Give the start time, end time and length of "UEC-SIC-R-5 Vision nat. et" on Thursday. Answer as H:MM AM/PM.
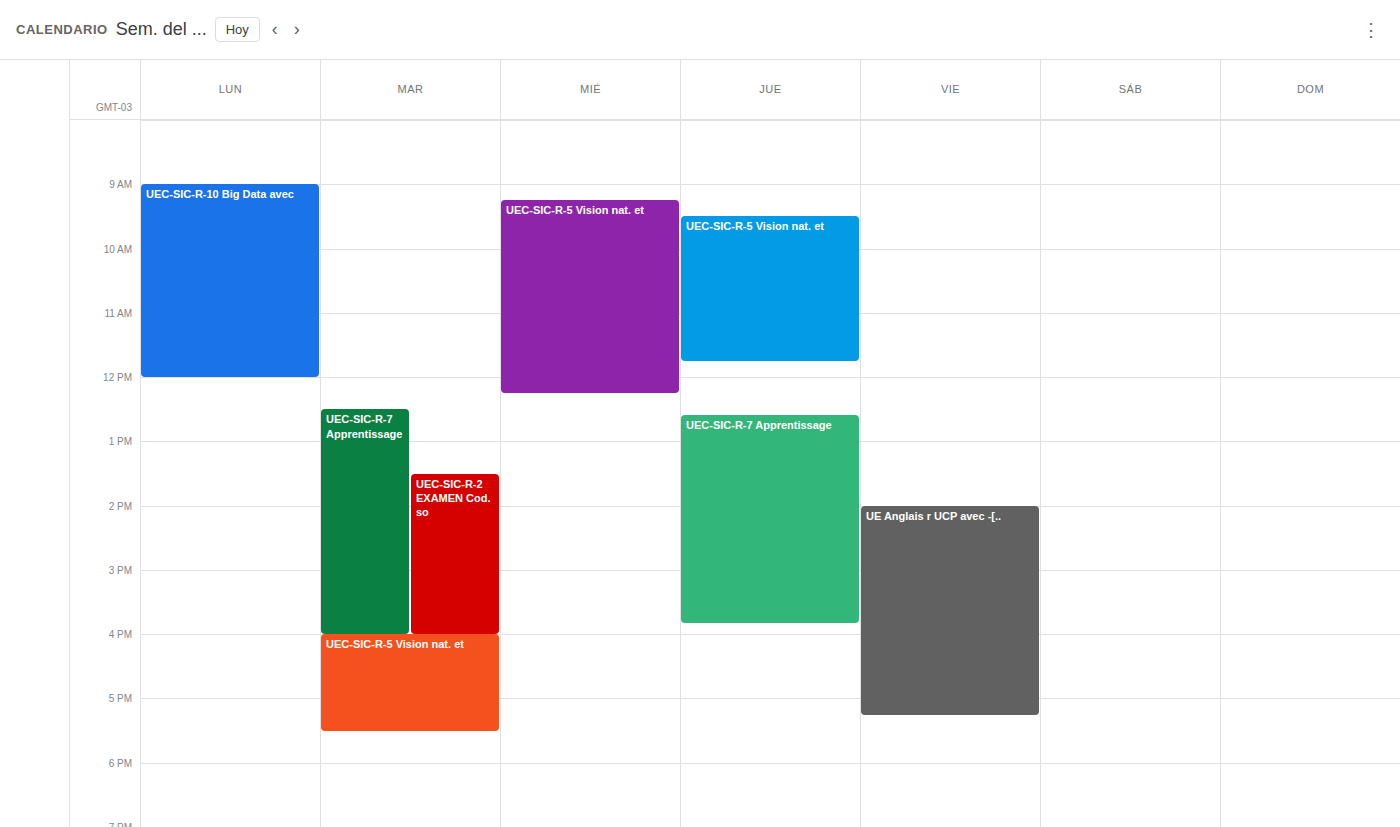
9:30 AM to 11:45 AM, 2 hours 15 minutes